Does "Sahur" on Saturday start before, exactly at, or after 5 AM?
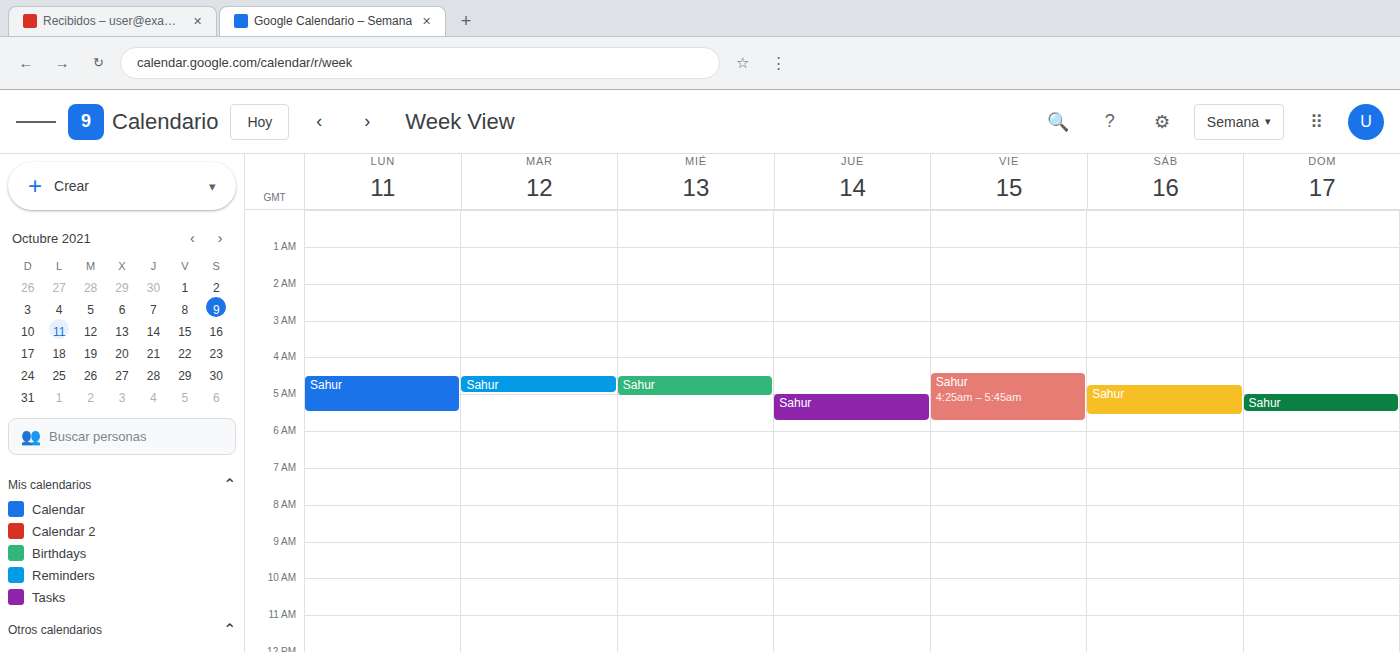
4:45 AM -- before 5 AM, 15 minutes above the 5 AM line.